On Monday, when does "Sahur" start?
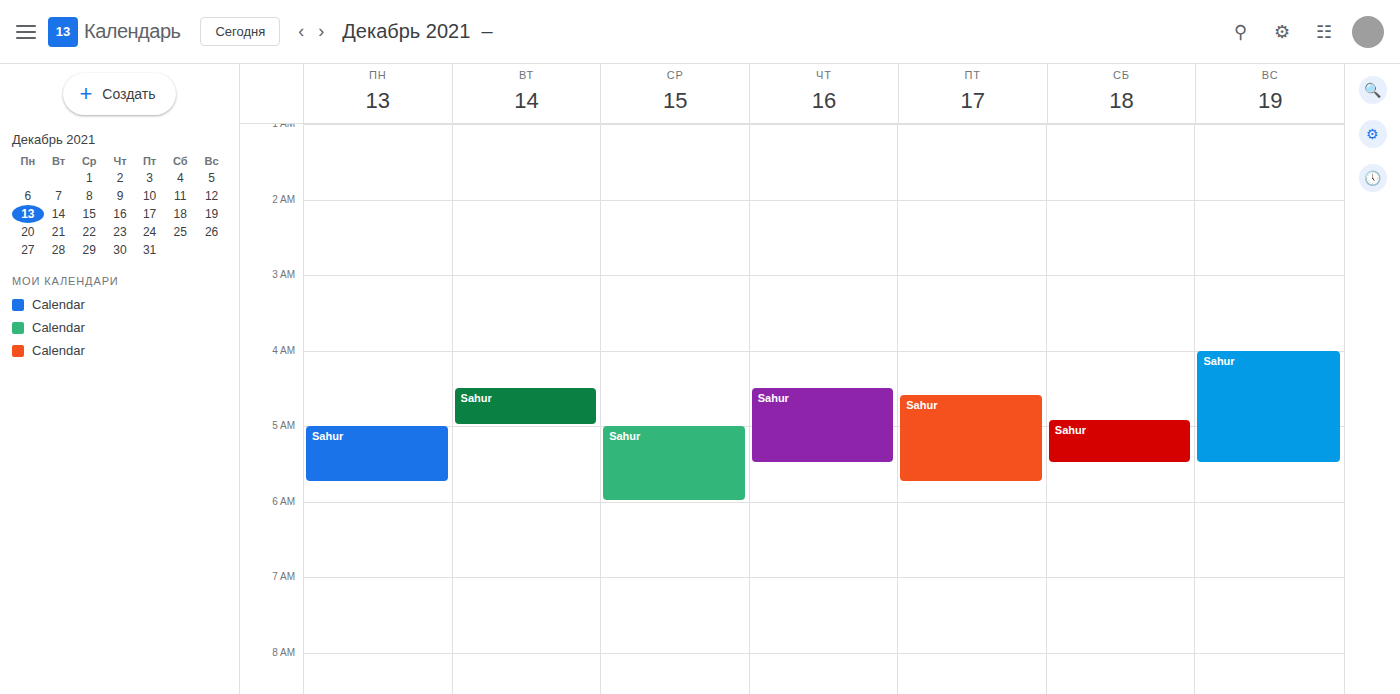
5:00 AM